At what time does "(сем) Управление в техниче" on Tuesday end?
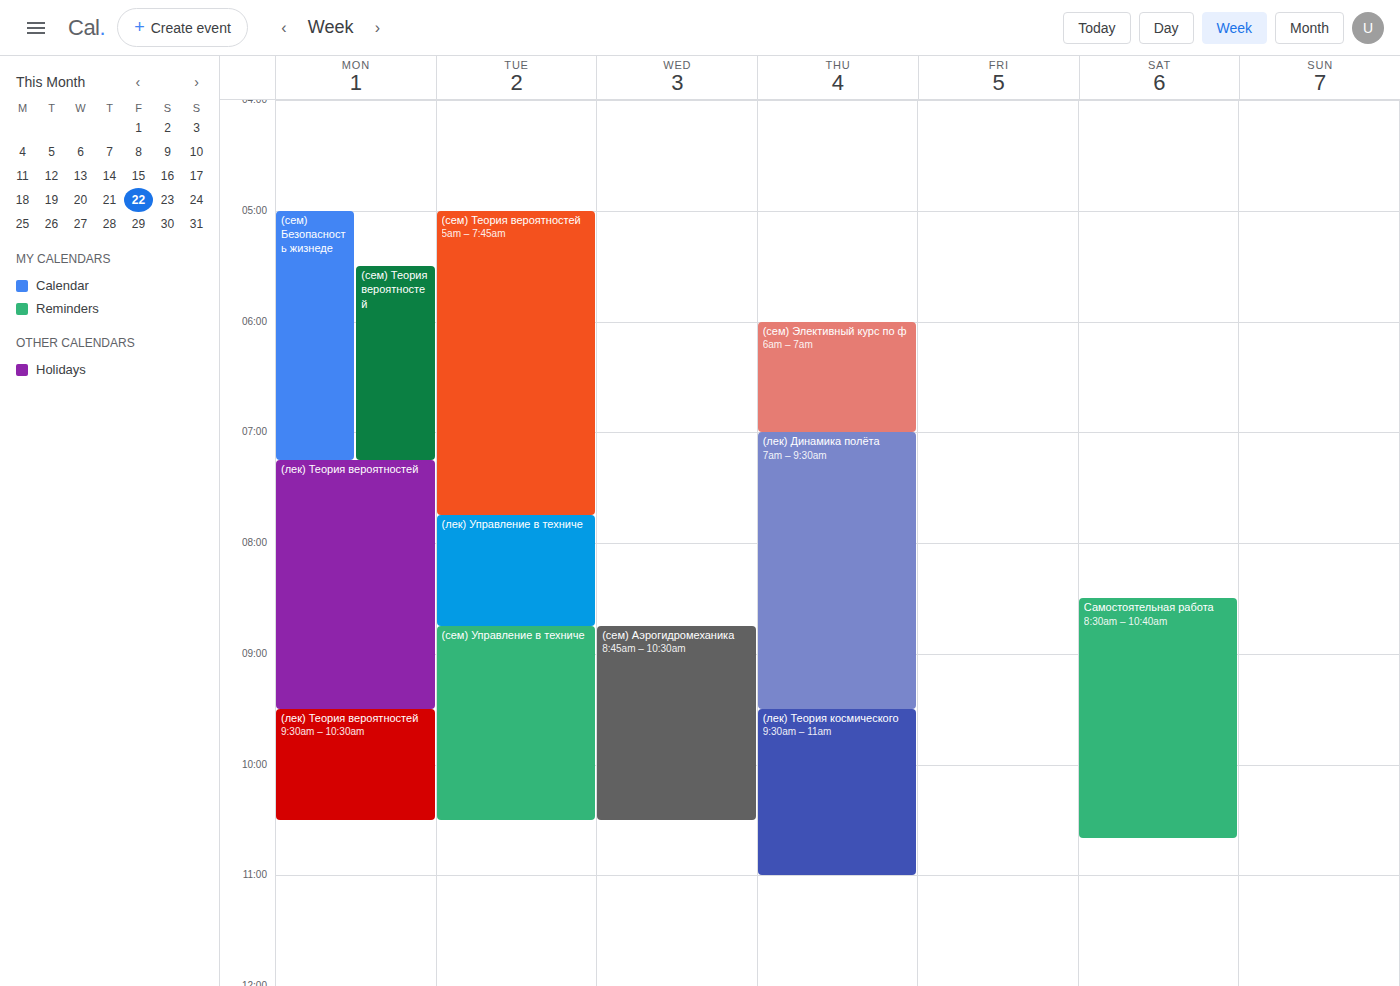
10:30 AM